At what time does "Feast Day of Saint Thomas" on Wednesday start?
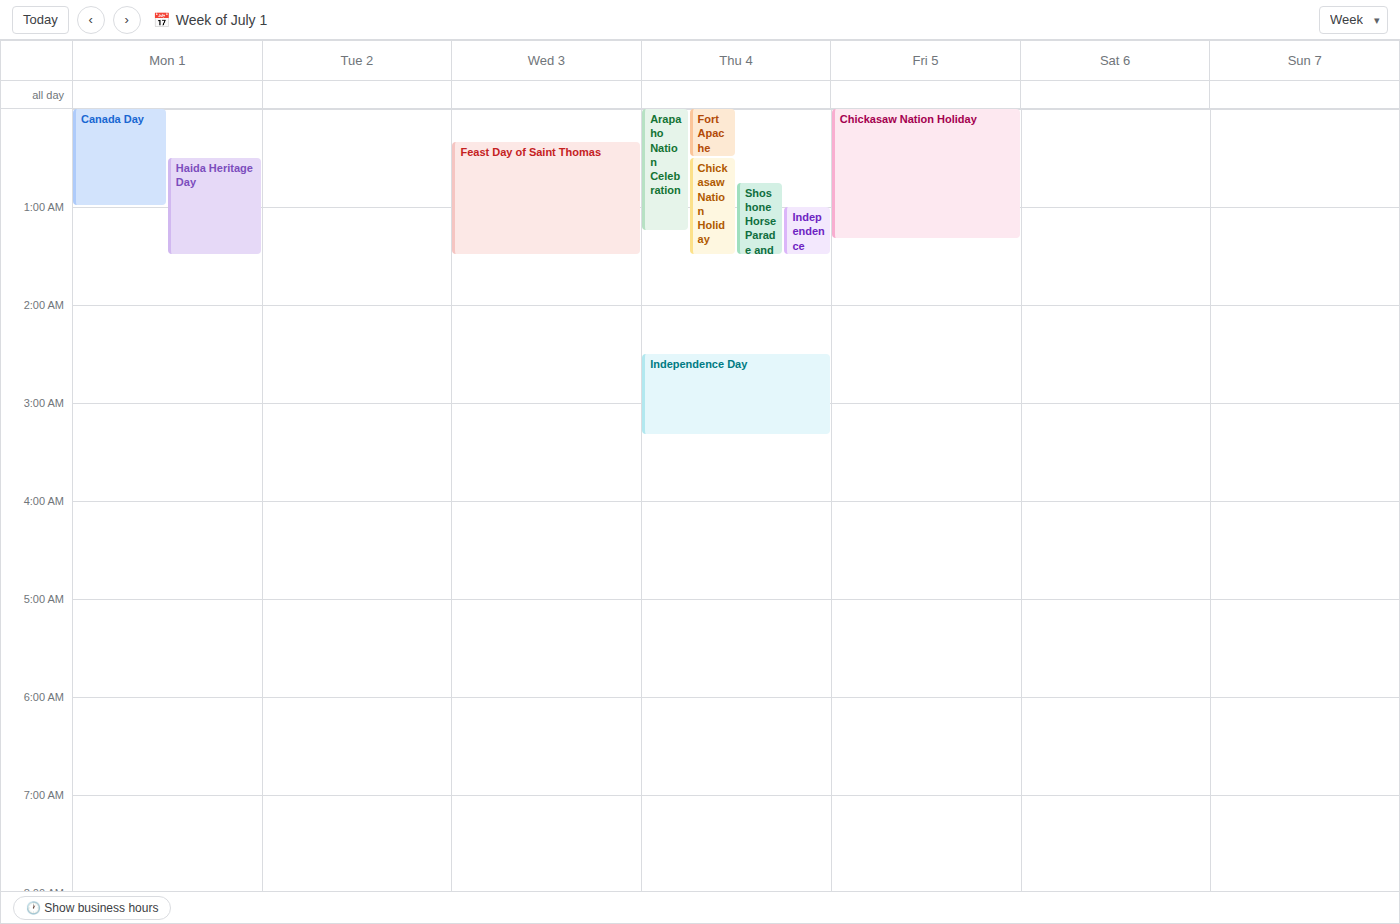
12:20 AM